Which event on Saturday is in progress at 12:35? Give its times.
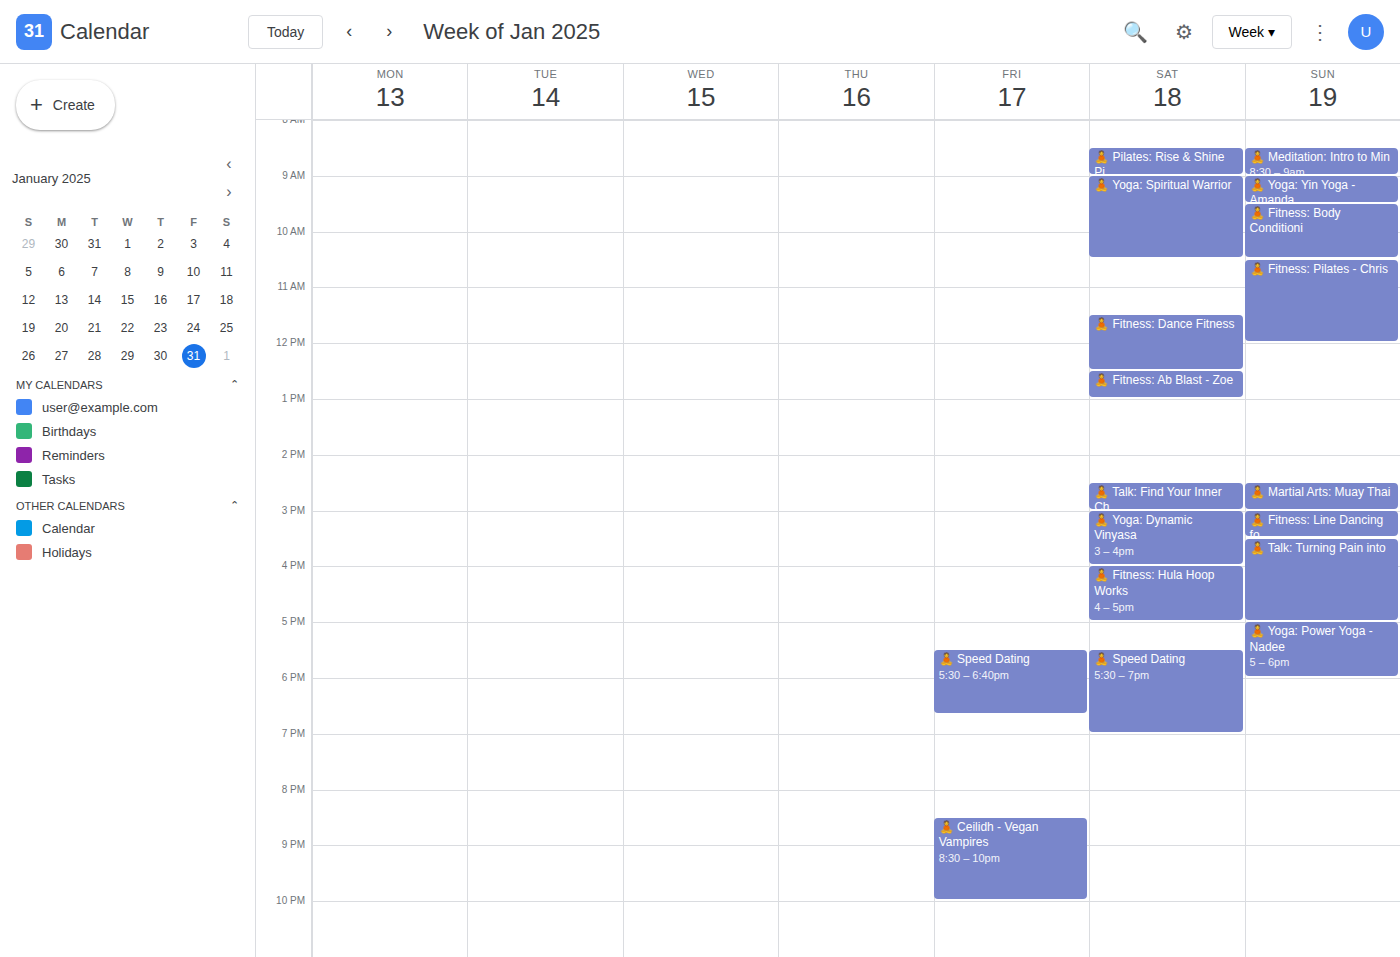
"🧘 Fitness: Ab Blast - Zoe", 12:30 to 13:00